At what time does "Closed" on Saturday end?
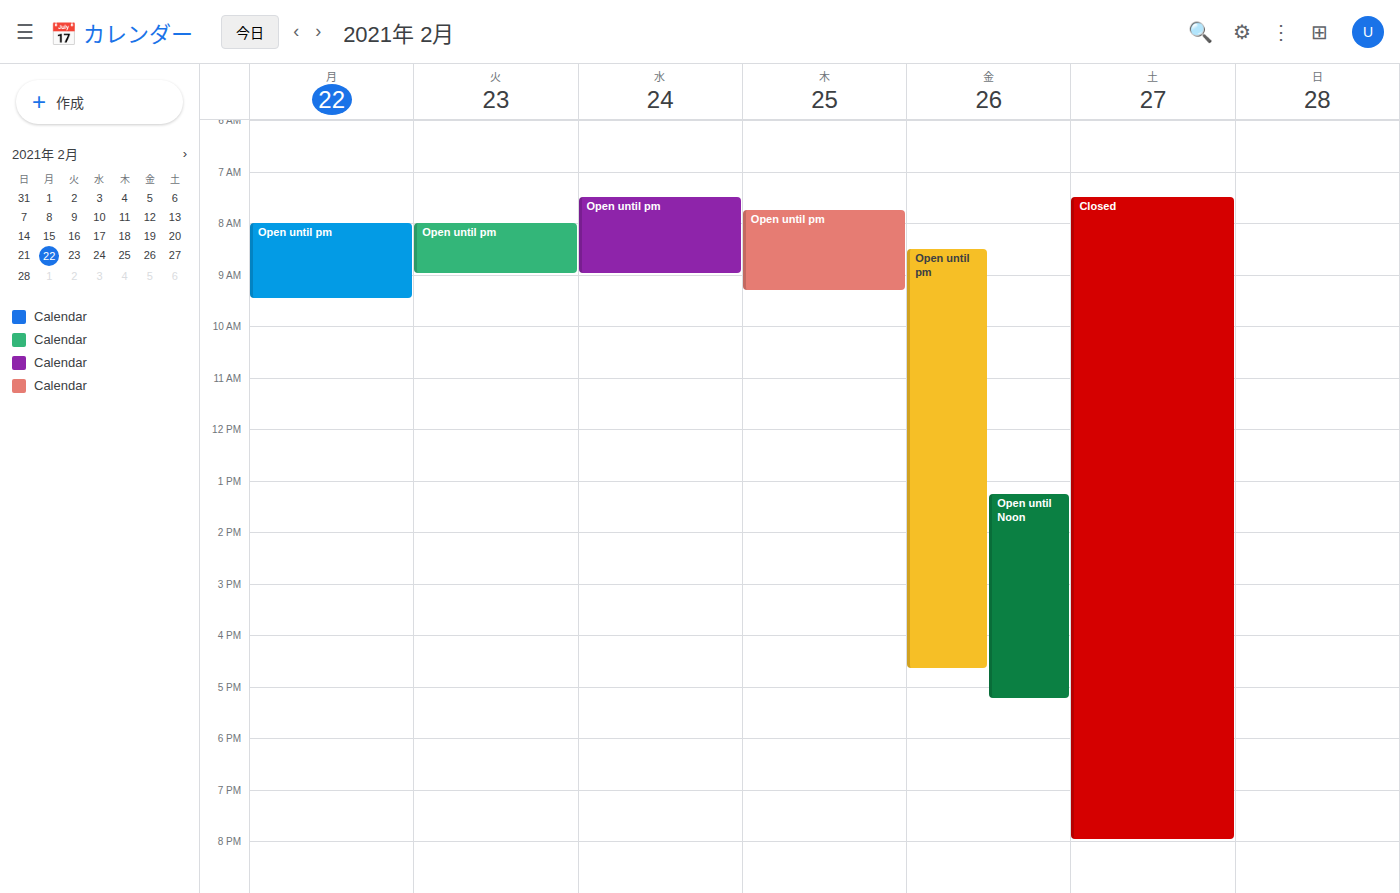
8:00 PM